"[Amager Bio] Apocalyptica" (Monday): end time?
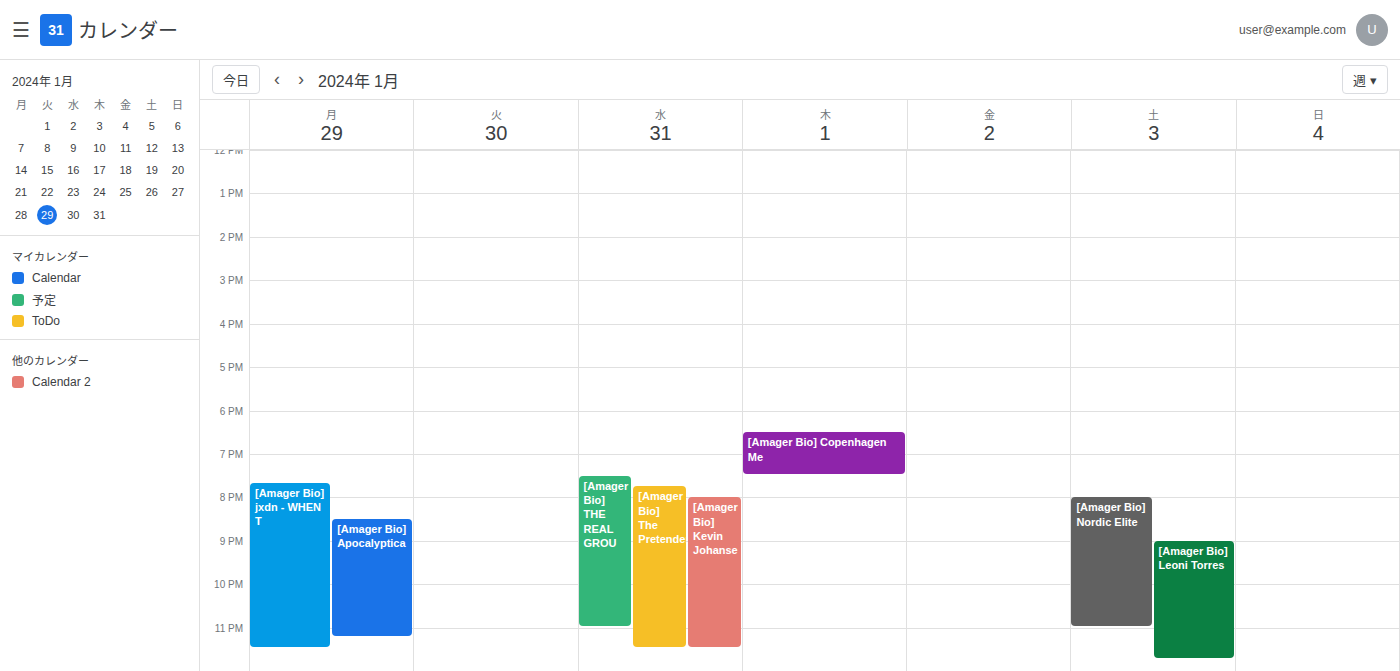
11:15 PM